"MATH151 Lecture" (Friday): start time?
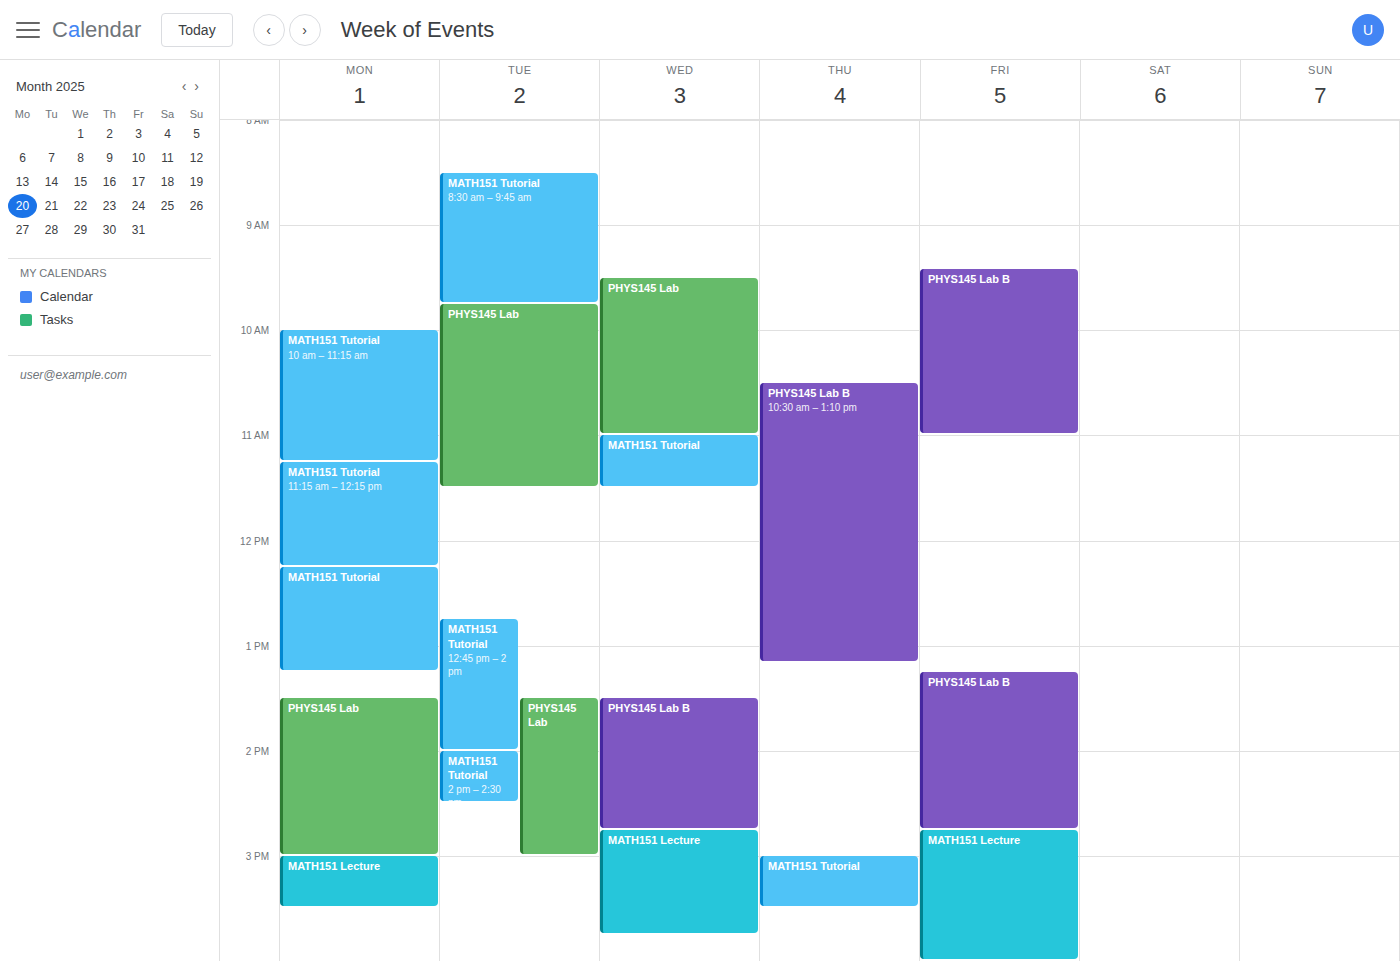
2:45 PM